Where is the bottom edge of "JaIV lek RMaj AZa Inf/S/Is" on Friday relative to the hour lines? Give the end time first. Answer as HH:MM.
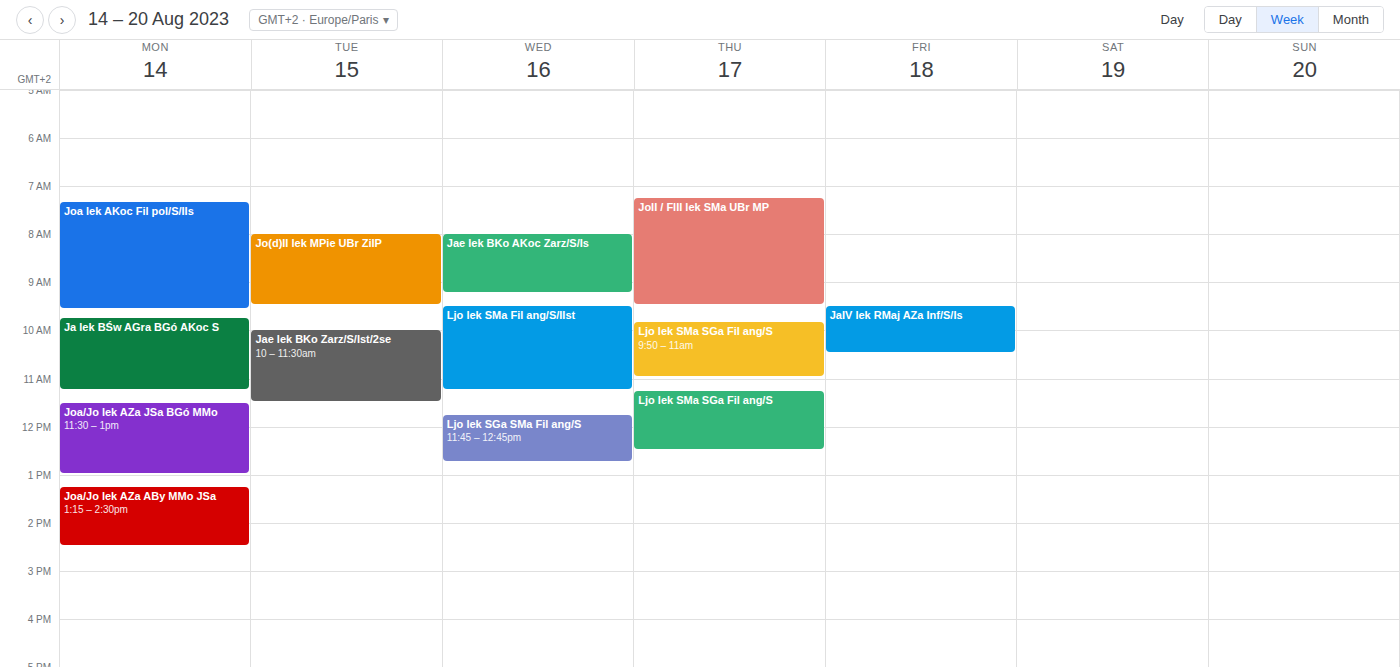
10:30 -- halfway between the 10:00 and 11:00 lines.